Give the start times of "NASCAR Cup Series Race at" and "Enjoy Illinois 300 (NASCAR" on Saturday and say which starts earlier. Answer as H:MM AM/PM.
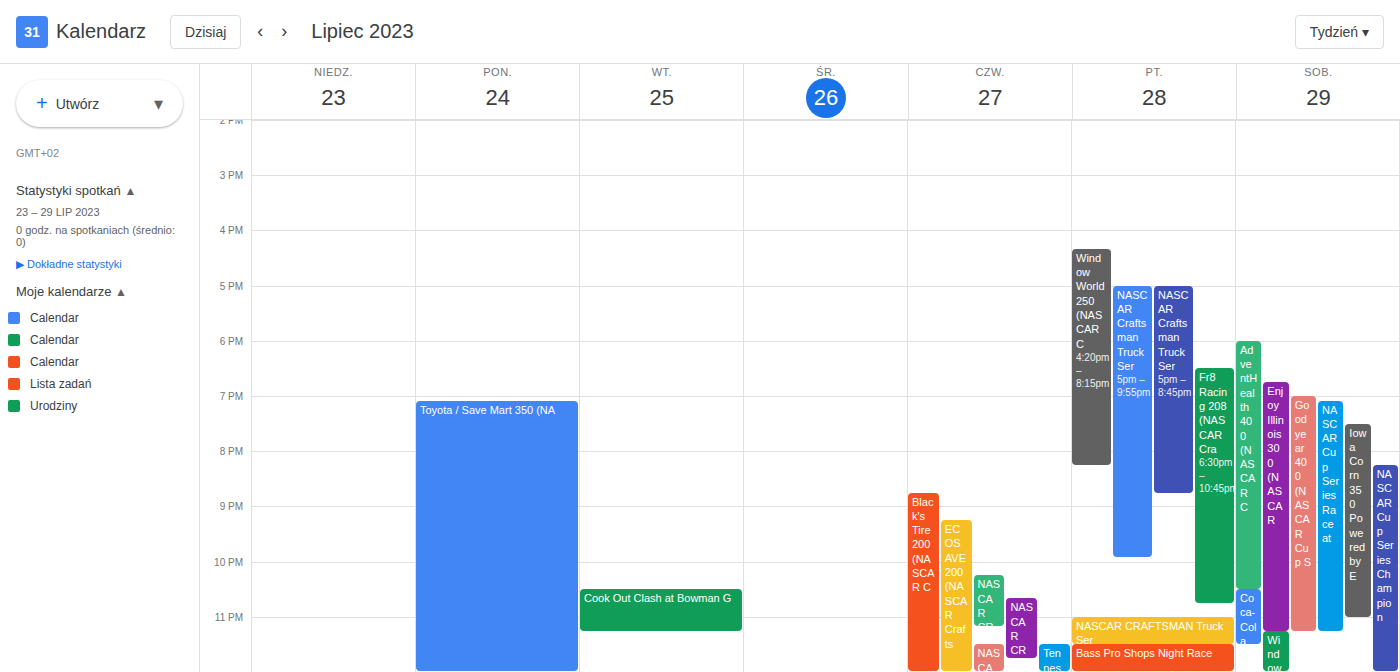
"Enjoy Illinois 300 (NASCAR" 6:45 PM; "NASCAR Cup Series Race at" 7:05 PM.